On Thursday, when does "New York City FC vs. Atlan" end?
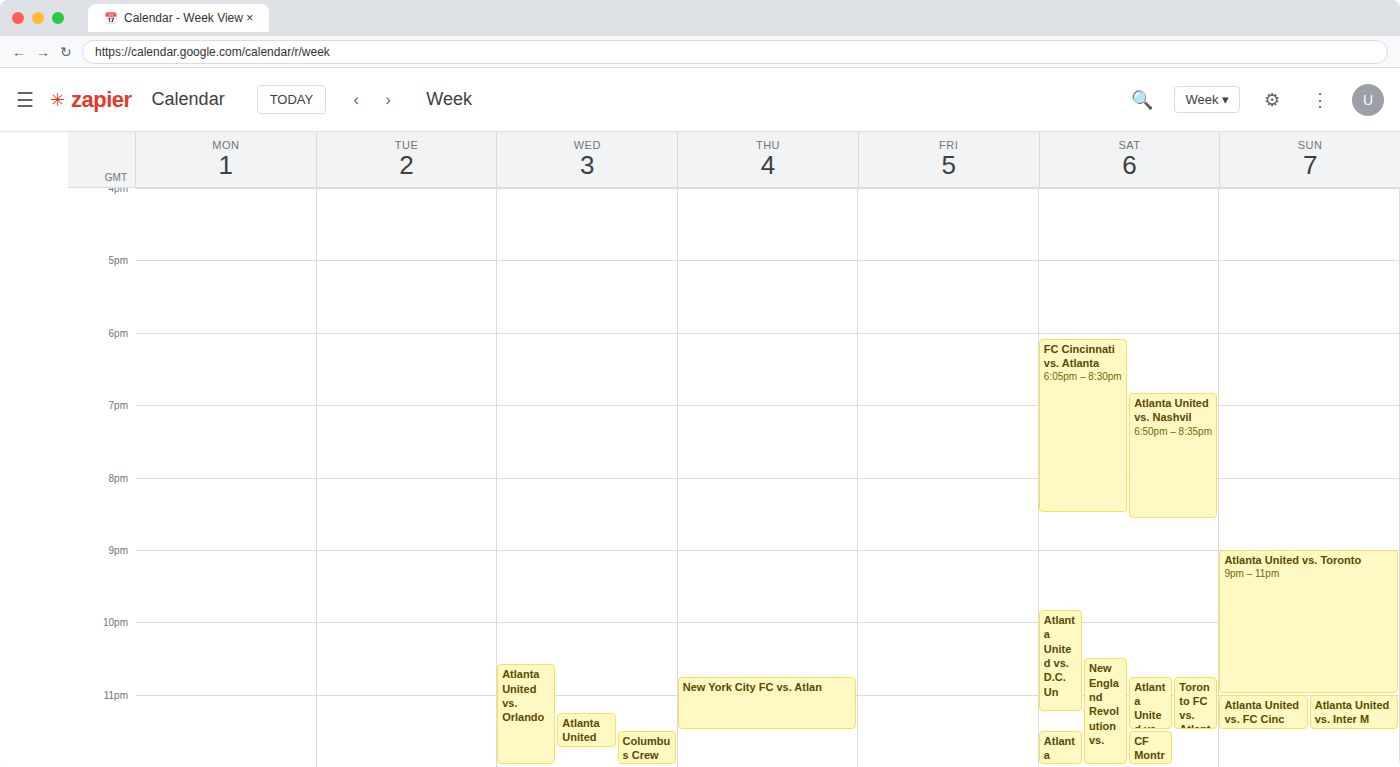
11:30 PM